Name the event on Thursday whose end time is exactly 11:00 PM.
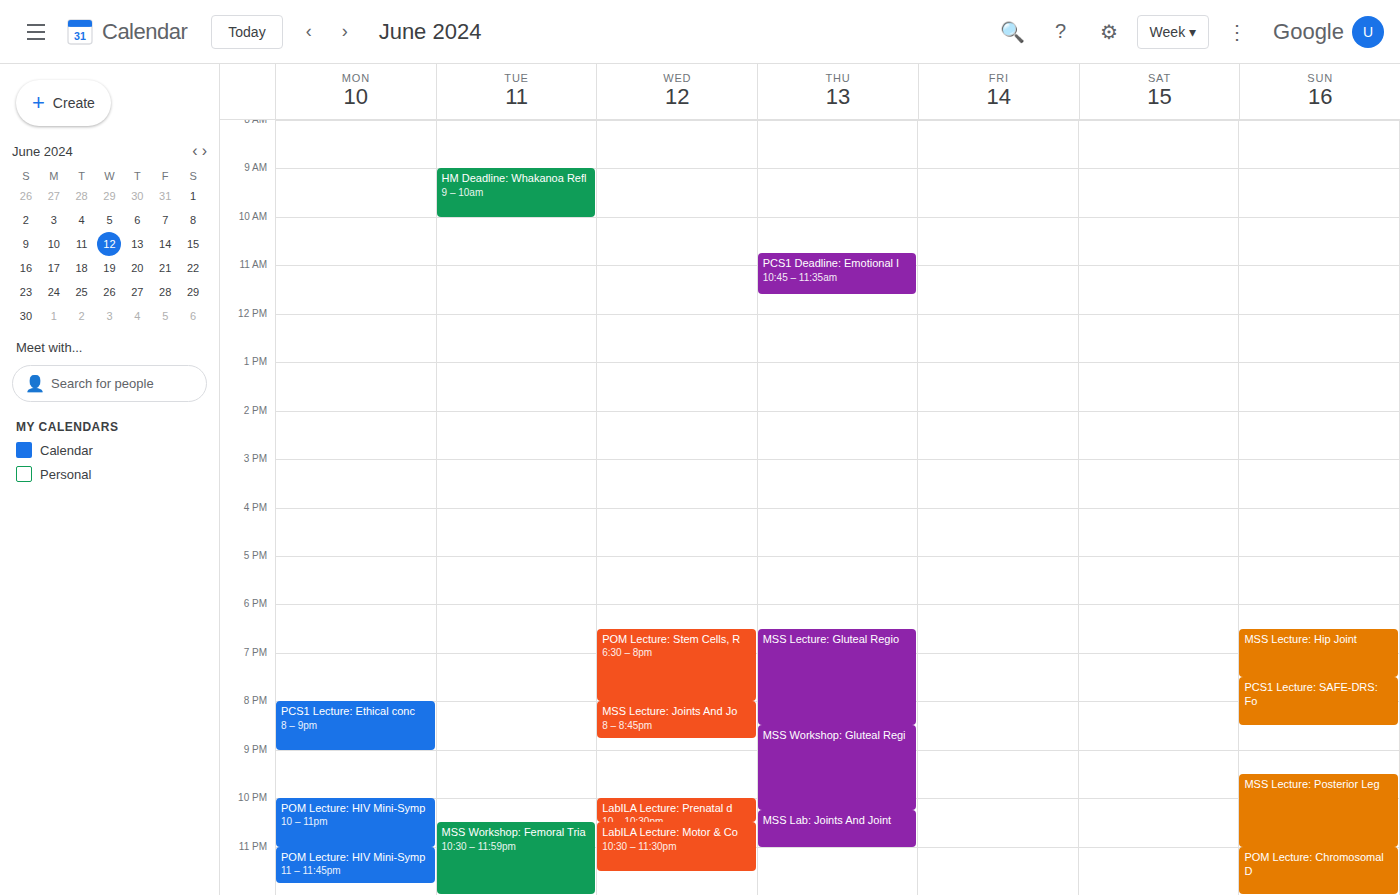
"MSS Lab: Joints And Joint"